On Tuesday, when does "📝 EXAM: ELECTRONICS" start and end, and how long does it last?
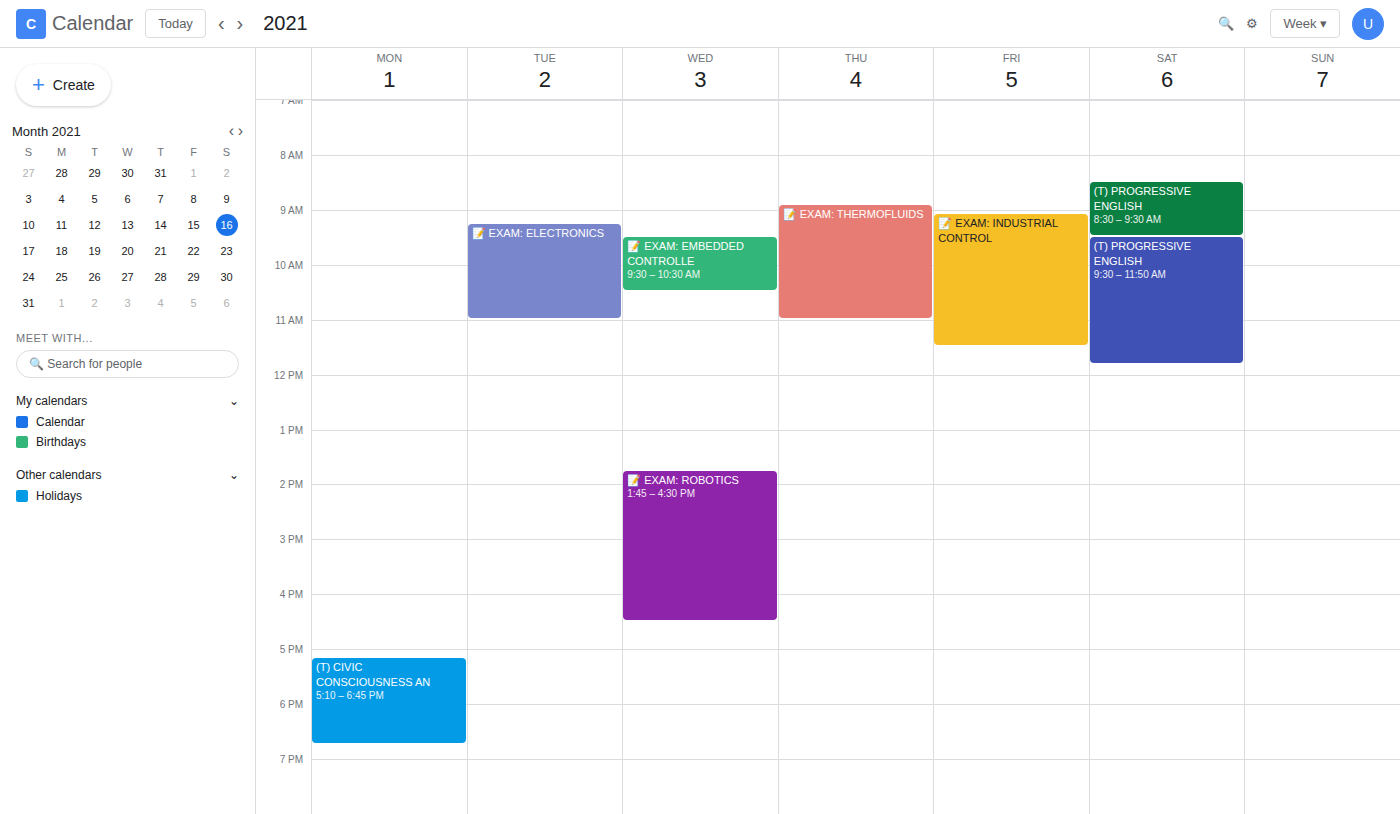
9:15 AM to 11:00 AM, 1 hour 45 minutes